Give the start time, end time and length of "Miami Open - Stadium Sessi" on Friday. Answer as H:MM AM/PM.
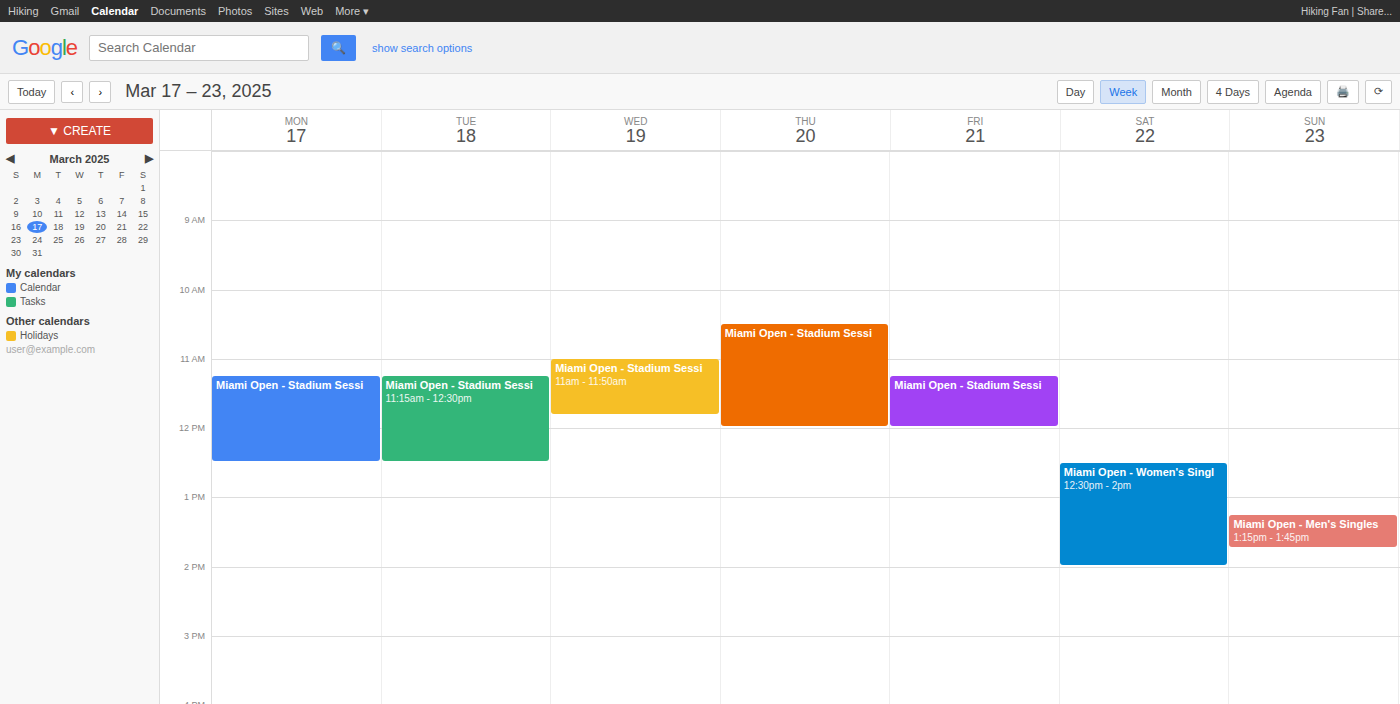
11:15 AM to 12:00 PM, 45 minutes